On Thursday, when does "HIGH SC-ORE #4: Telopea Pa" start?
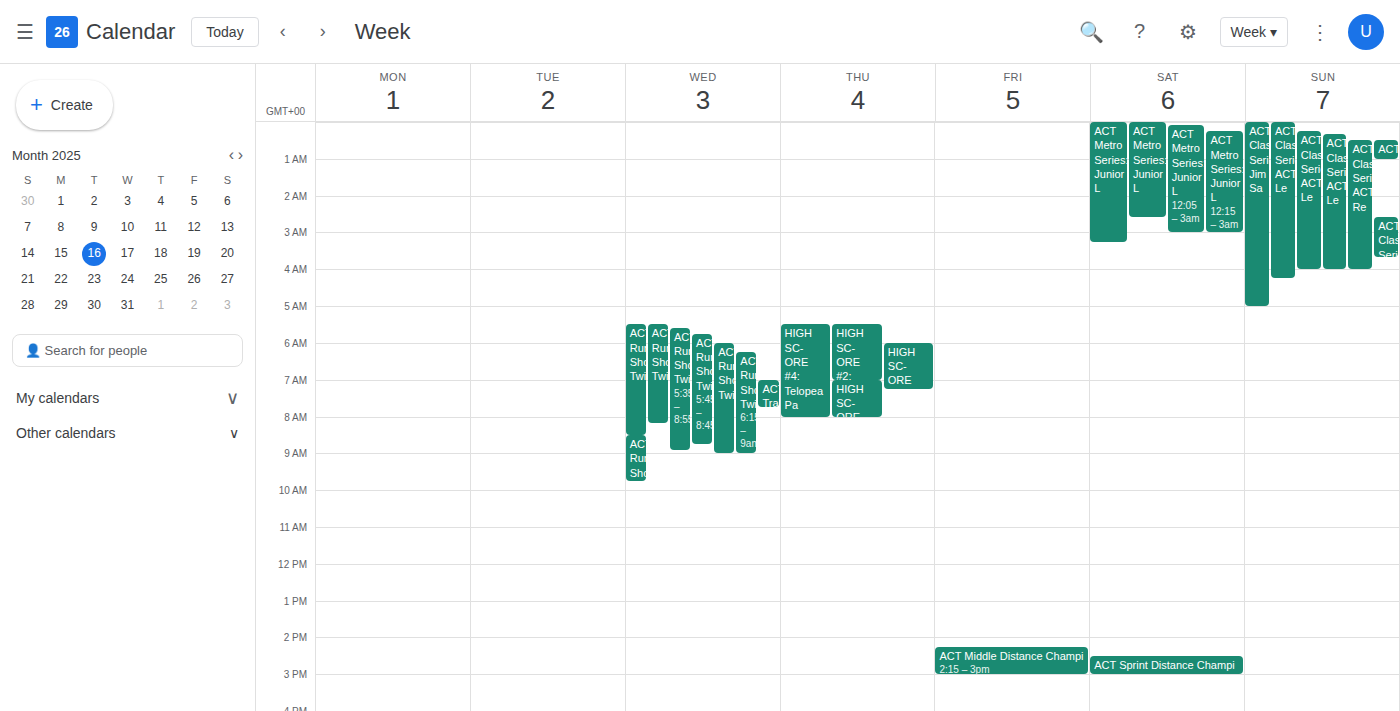
5:30 AM